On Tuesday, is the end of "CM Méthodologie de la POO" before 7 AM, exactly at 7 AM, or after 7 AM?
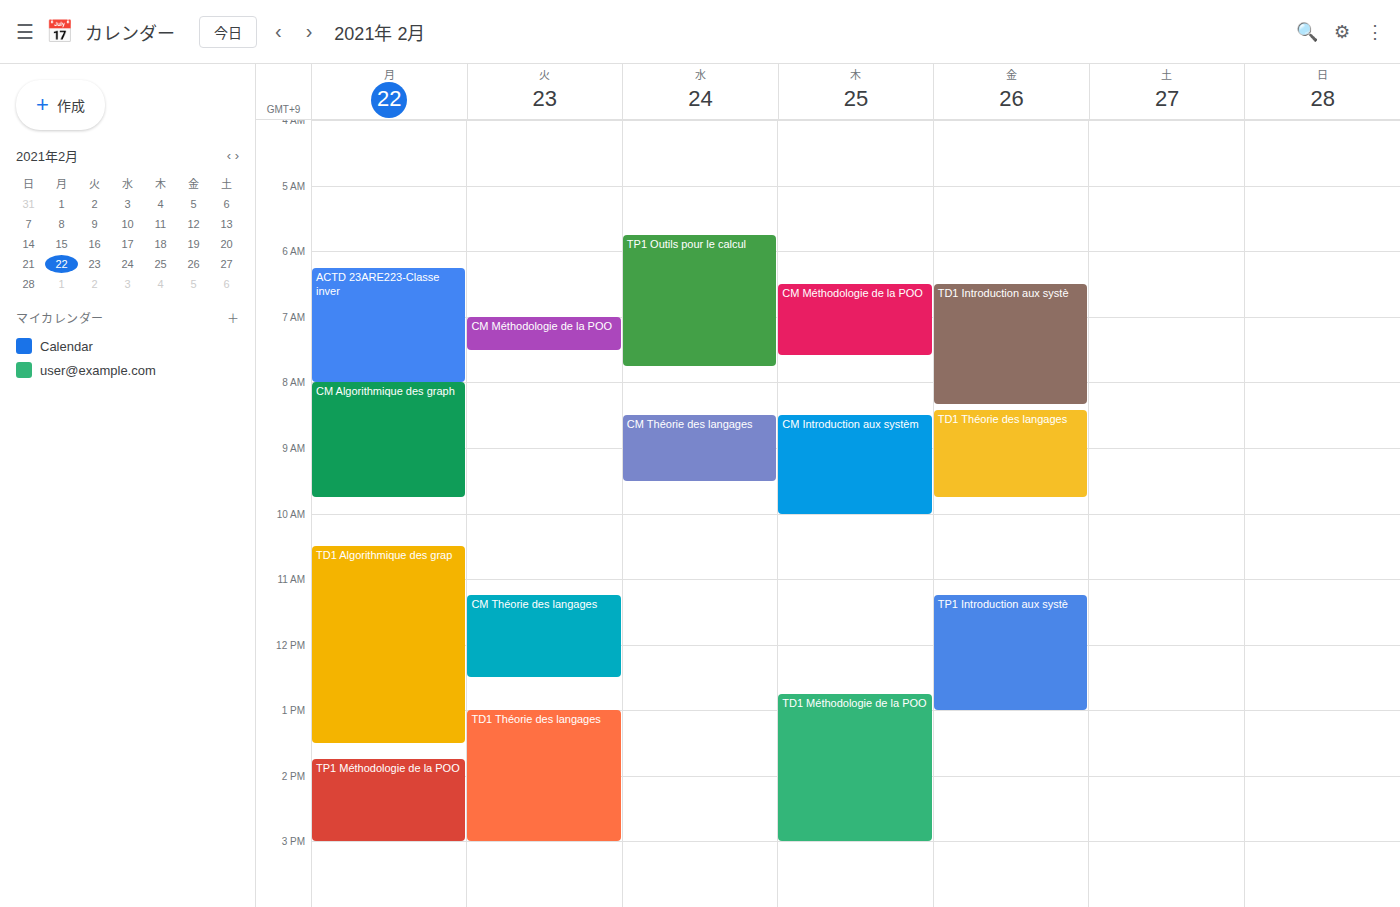
7:30 AM -- after 7 AM, 30 minutes below the 7 AM line.